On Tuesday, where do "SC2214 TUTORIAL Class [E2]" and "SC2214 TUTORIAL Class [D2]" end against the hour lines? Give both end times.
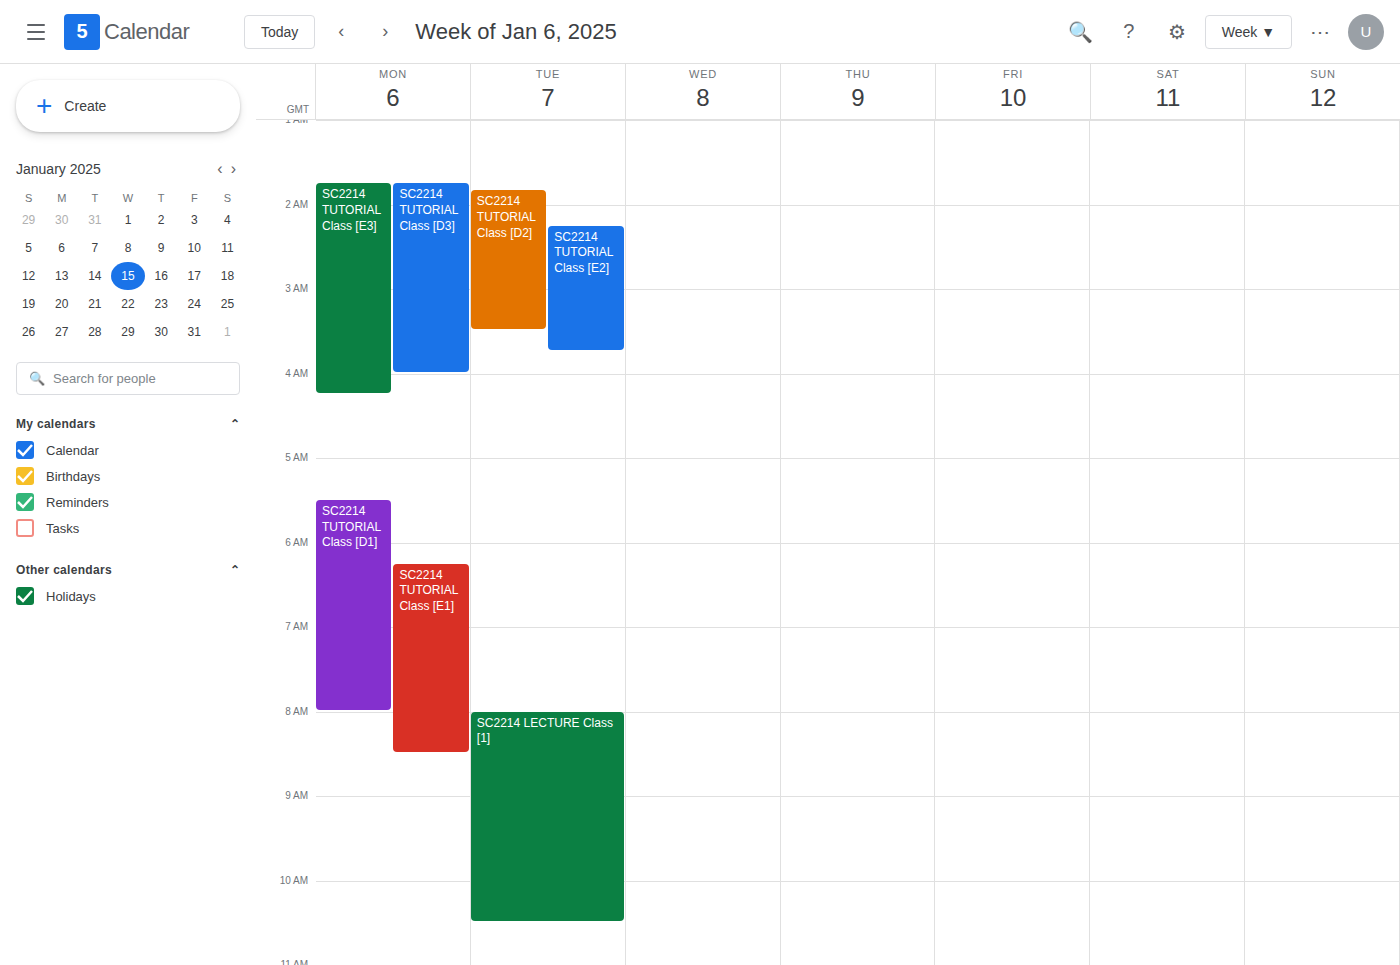
"SC2214 TUTORIAL Class [E2]": 3:45 AM, neither: three quarters of the way from the 3 AM line to the 4 AM line. "SC2214 TUTORIAL Class [D2]": 3:30 AM, halfway between the 3 AM and 4 AM lines.